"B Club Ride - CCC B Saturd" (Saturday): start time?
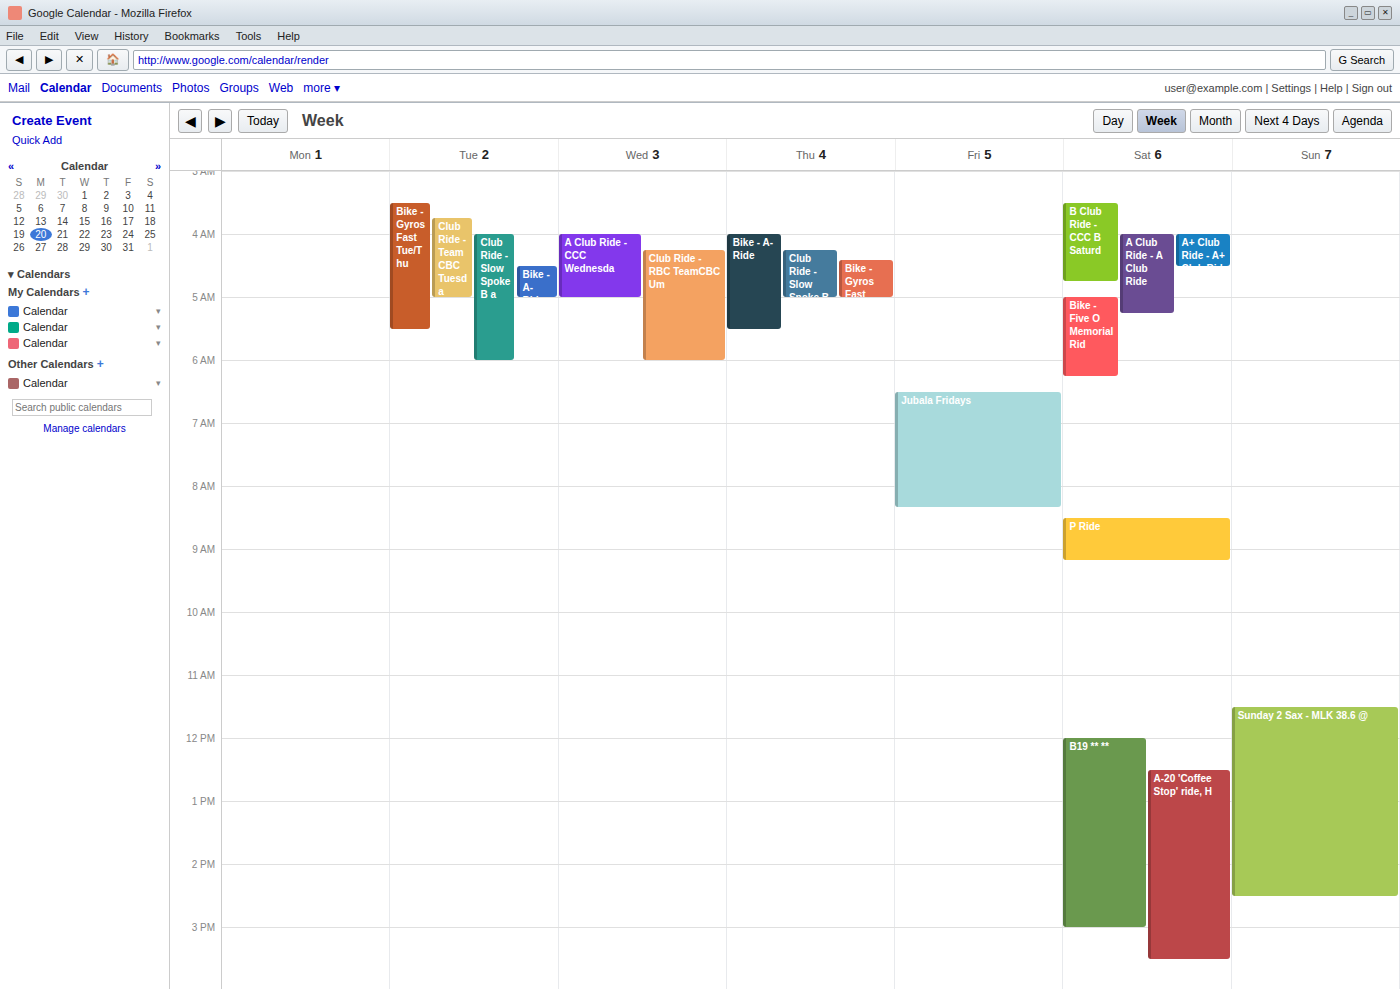
3:30 AM